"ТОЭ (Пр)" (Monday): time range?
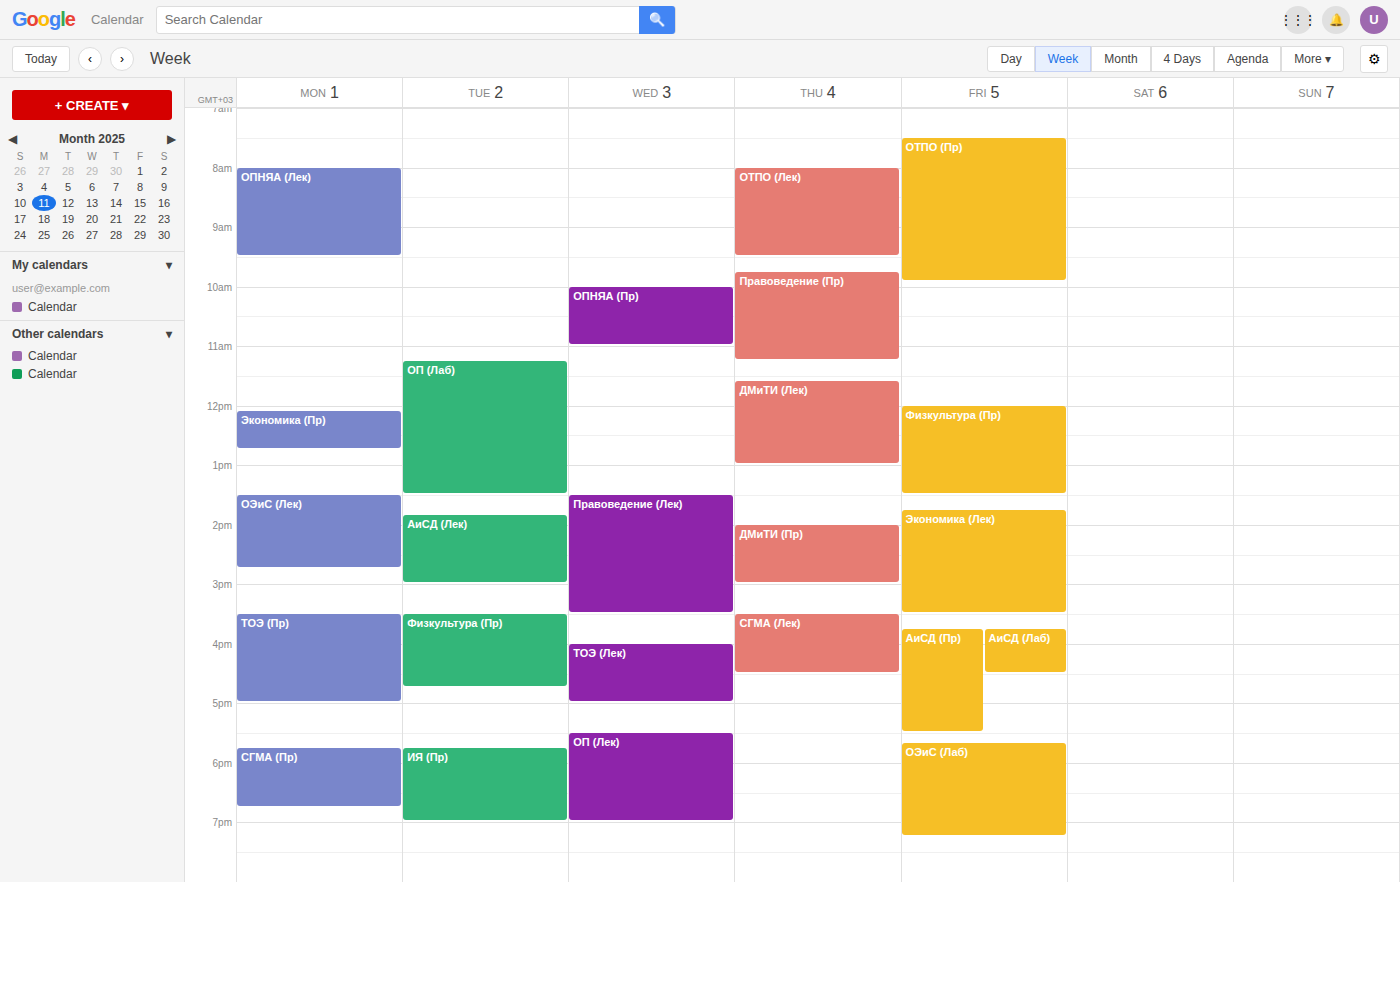
3:30 PM to 5:00 PM